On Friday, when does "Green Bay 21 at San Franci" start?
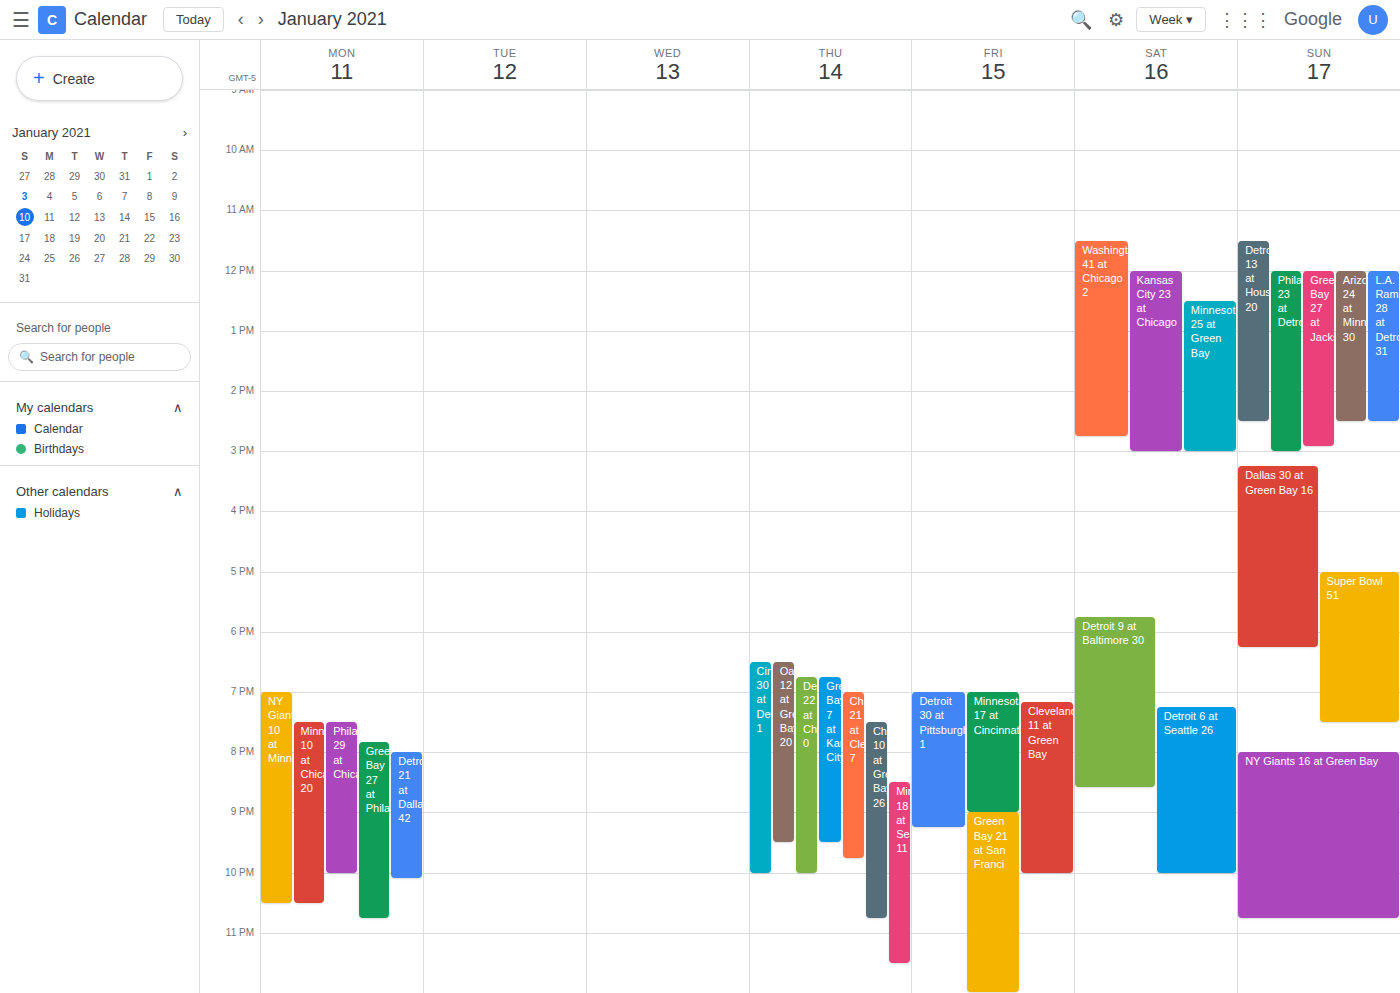
9:00 PM